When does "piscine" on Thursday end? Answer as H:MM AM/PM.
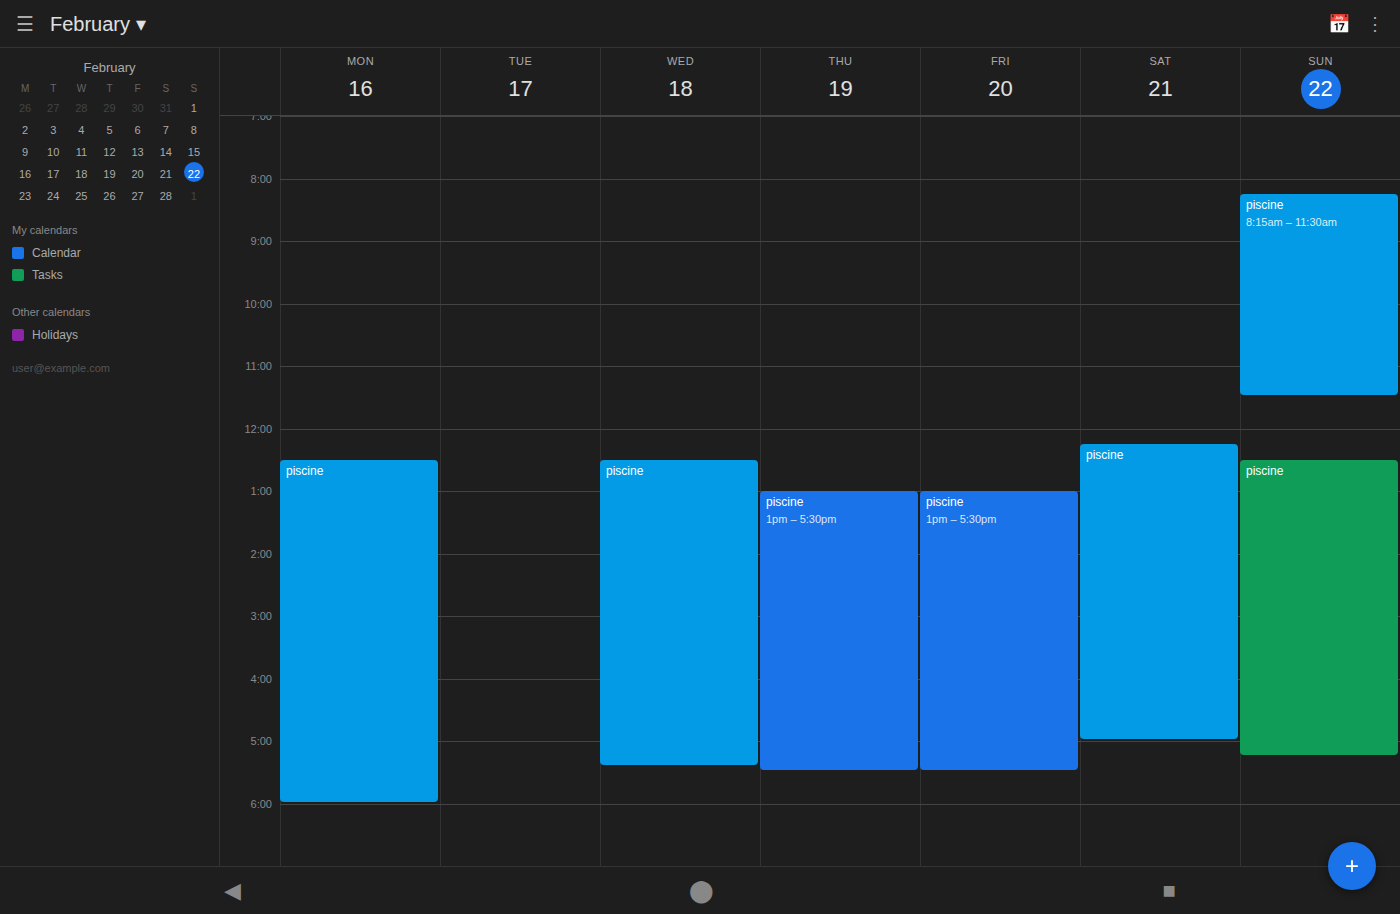
5:30 PM